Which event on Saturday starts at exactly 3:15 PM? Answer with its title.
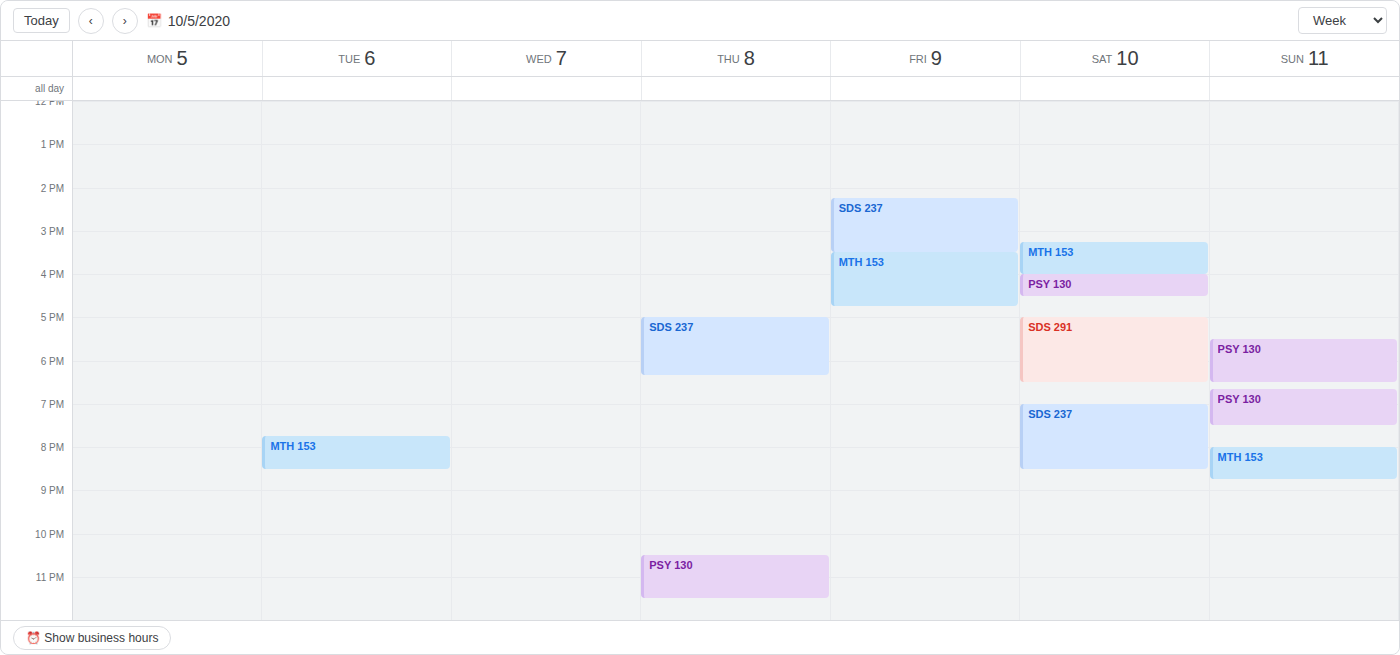
"MTH 153"